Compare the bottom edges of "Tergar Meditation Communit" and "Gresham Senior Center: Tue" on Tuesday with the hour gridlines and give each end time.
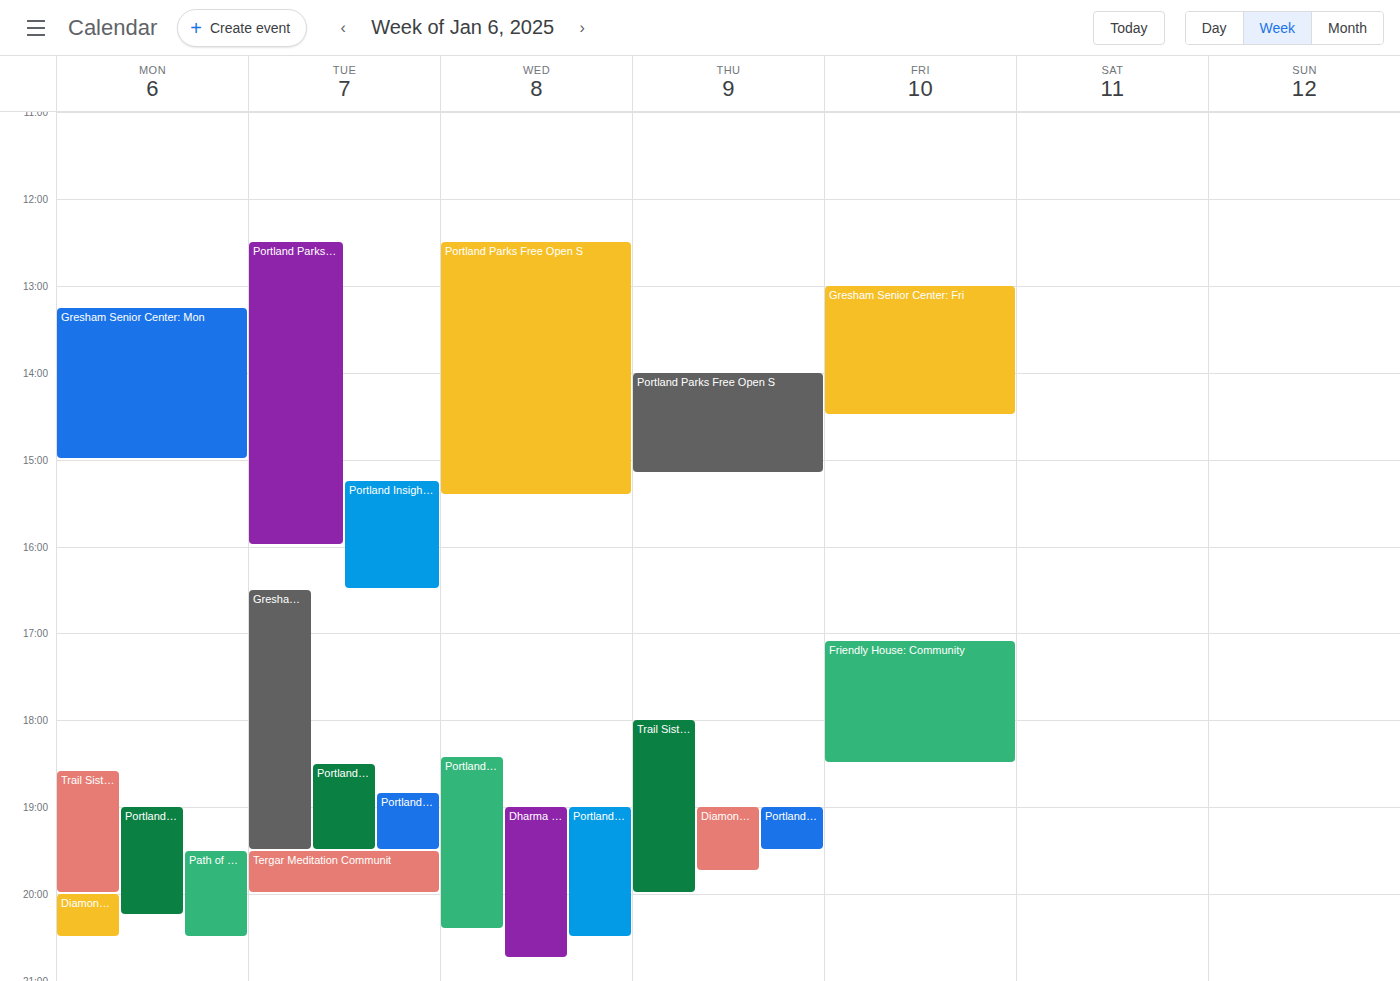
"Tergar Meditation Communit": 8:00 PM, exactly on the 8 PM line. "Gresham Senior Center: Tue": 7:30 PM, halfway between the 7 PM and 8 PM lines.